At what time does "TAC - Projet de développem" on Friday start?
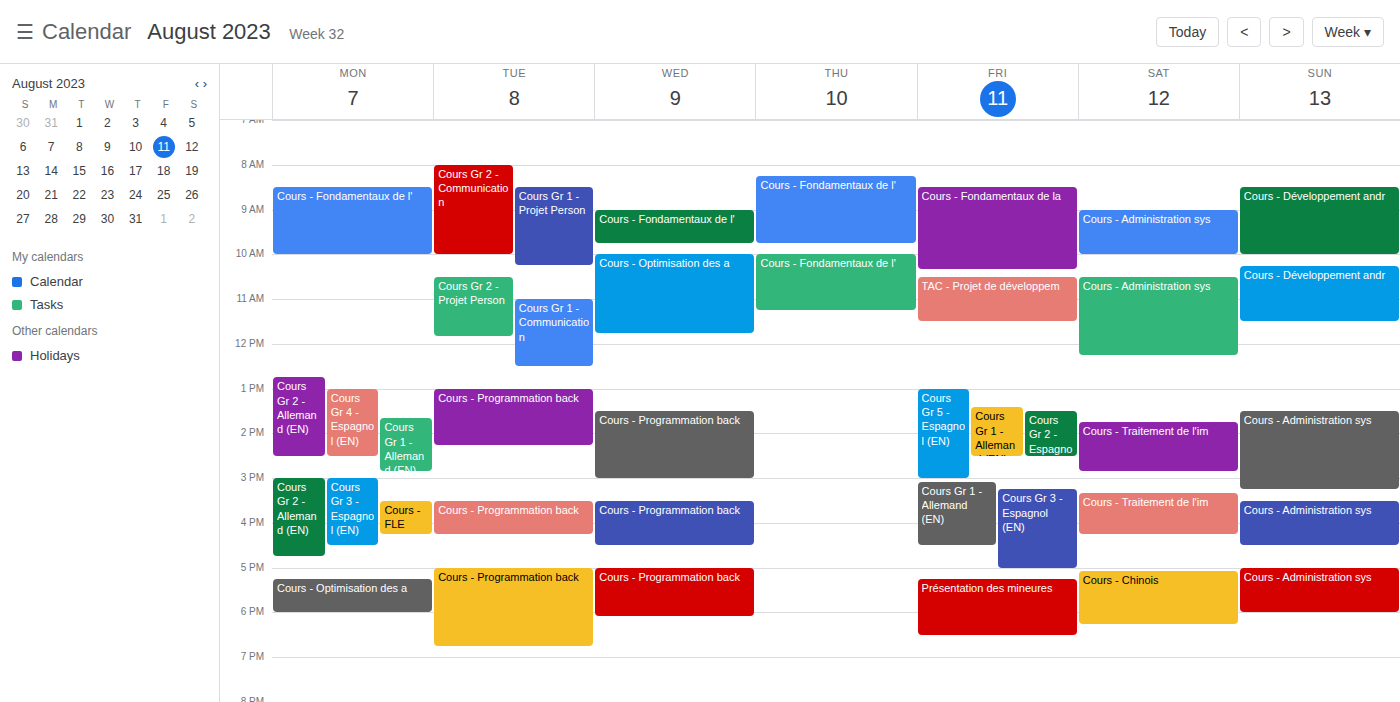
10:30